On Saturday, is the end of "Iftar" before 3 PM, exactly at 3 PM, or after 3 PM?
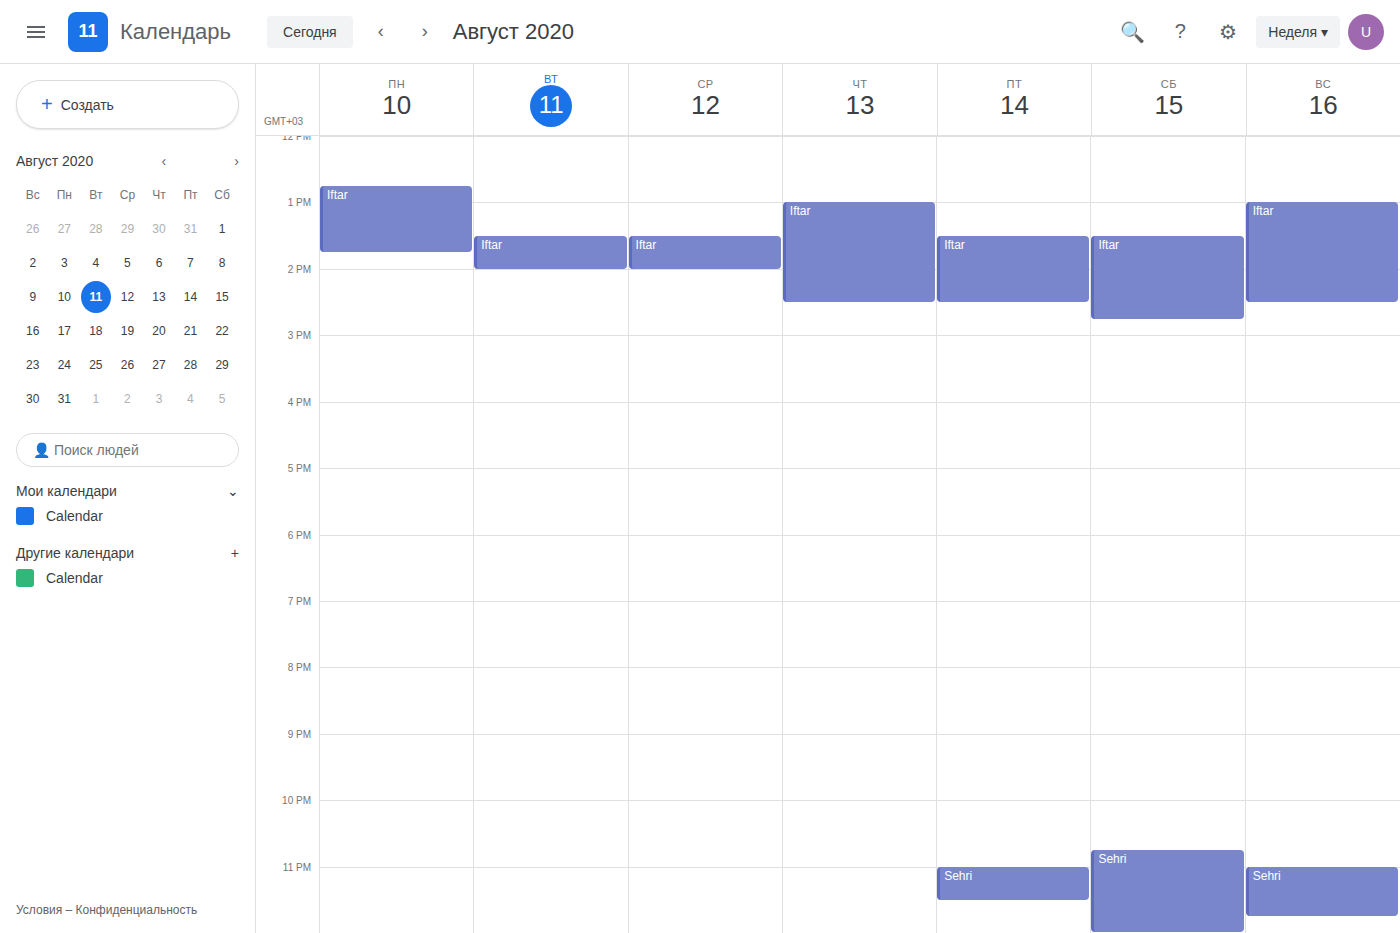
2:45 PM -- before 3 PM, 15 minutes above the 3 PM line.